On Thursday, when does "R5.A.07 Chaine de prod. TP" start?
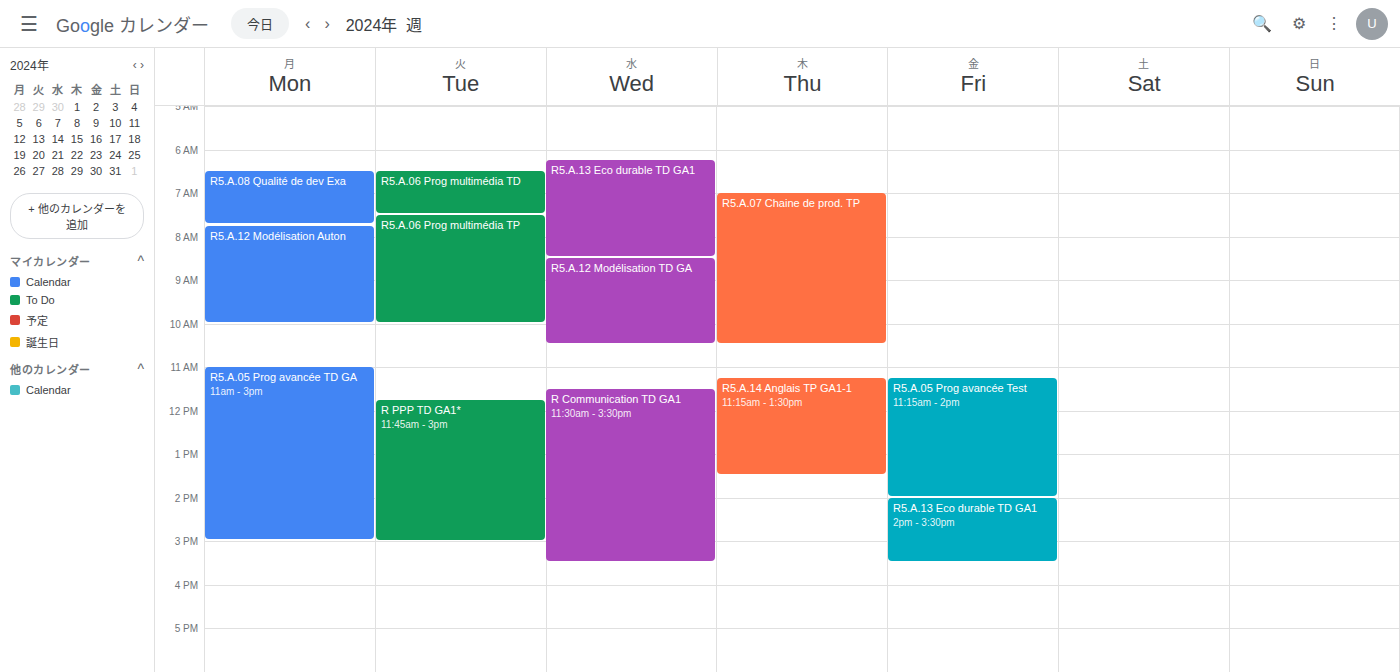
7:00 AM